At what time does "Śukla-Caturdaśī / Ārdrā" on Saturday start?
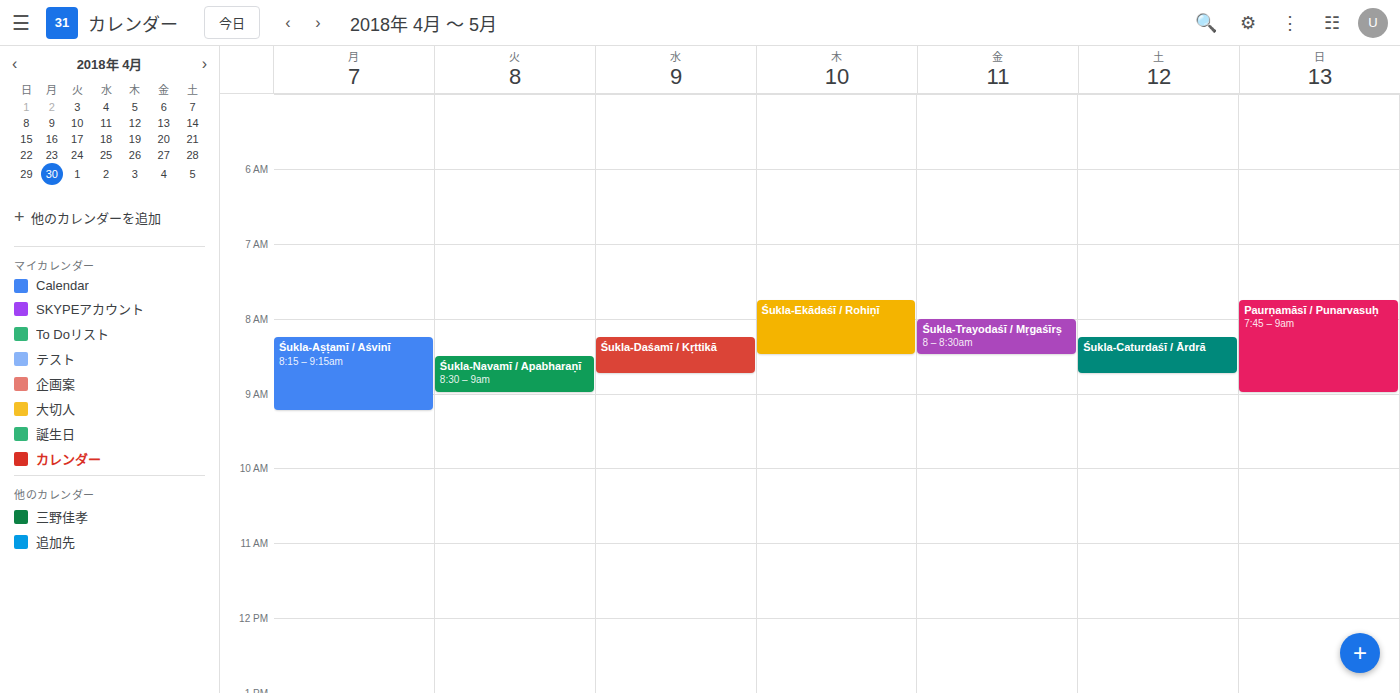
08:15